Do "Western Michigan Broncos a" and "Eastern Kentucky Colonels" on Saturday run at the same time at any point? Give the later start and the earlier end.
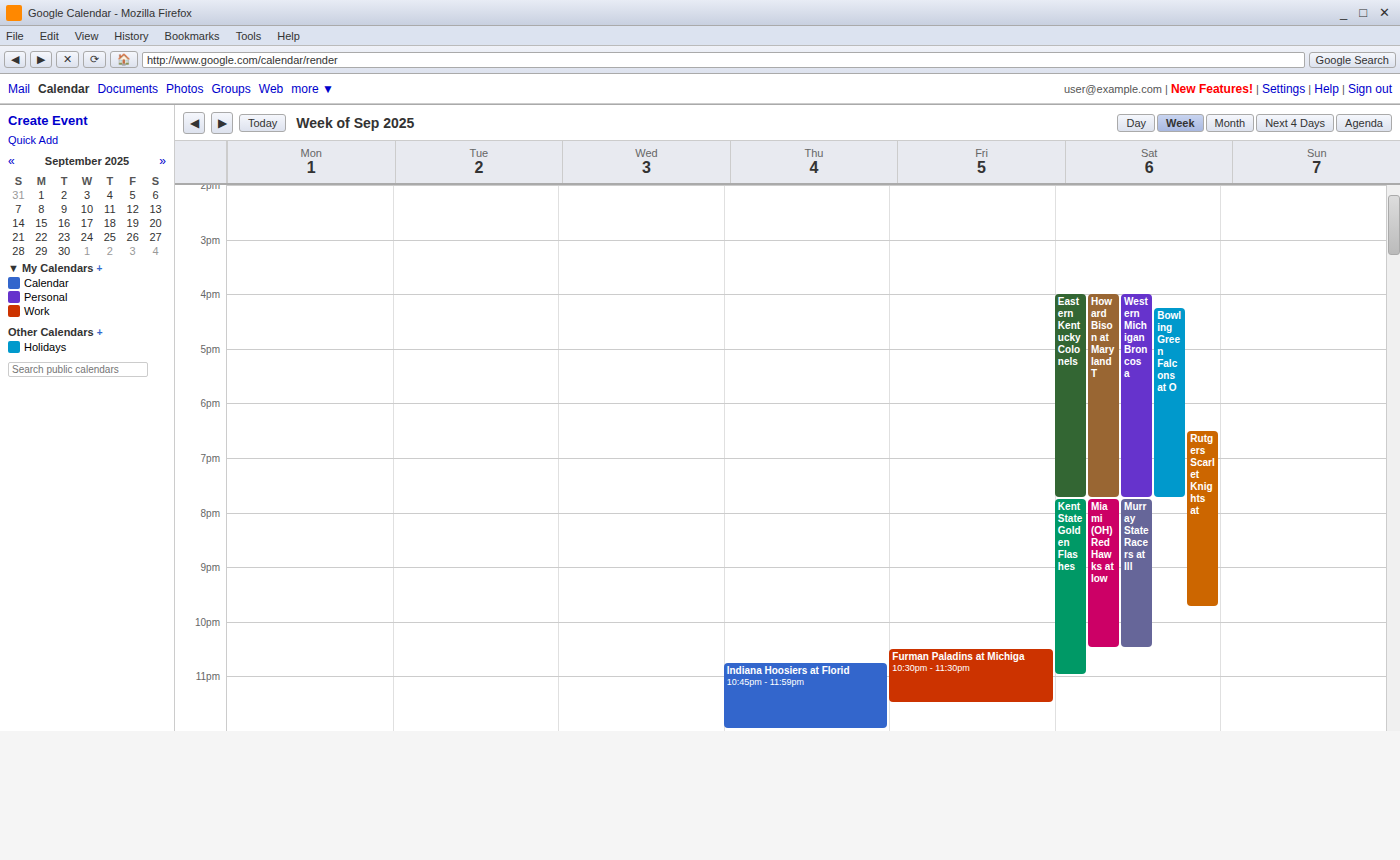
"Eastern Kentucky Colonels" runs 4:00 PM to 7:45 PM, inside "Western Michigan Broncos a" -- they overlap.